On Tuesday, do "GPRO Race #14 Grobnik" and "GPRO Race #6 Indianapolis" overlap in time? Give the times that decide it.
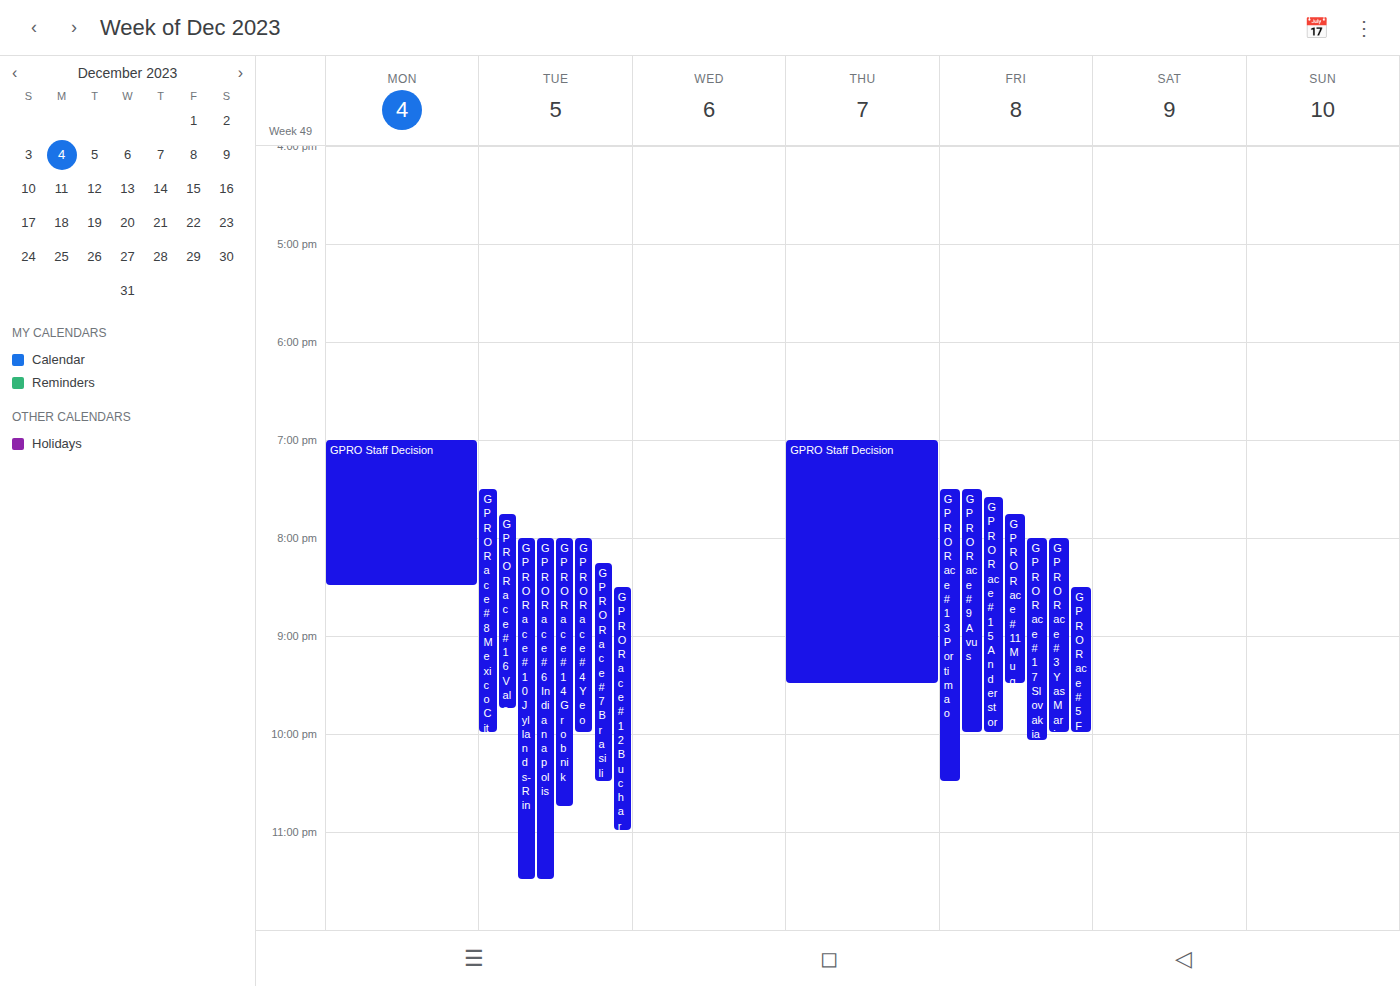
"GPRO Race #14 Grobnik" runs 8:00 PM to 10:45 PM, inside "GPRO Race #6 Indianapolis" -- they overlap.